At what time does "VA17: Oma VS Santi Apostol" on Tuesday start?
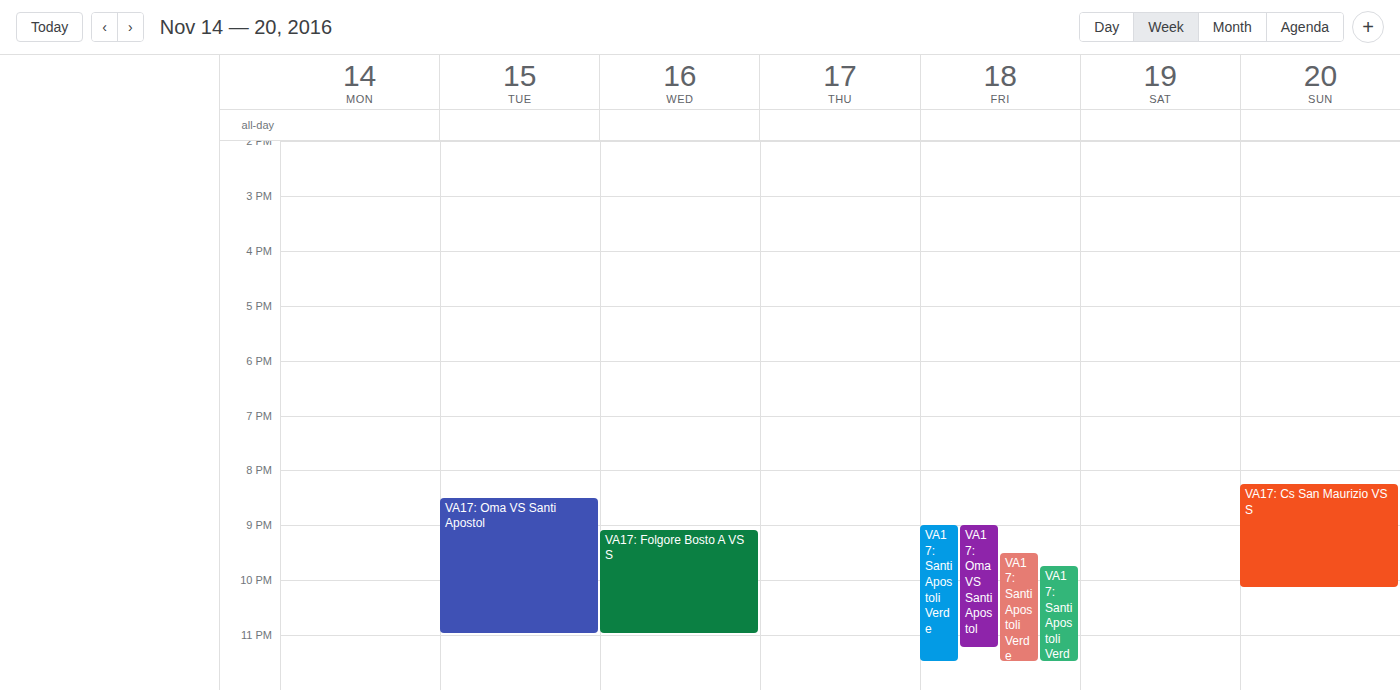
8:30 PM